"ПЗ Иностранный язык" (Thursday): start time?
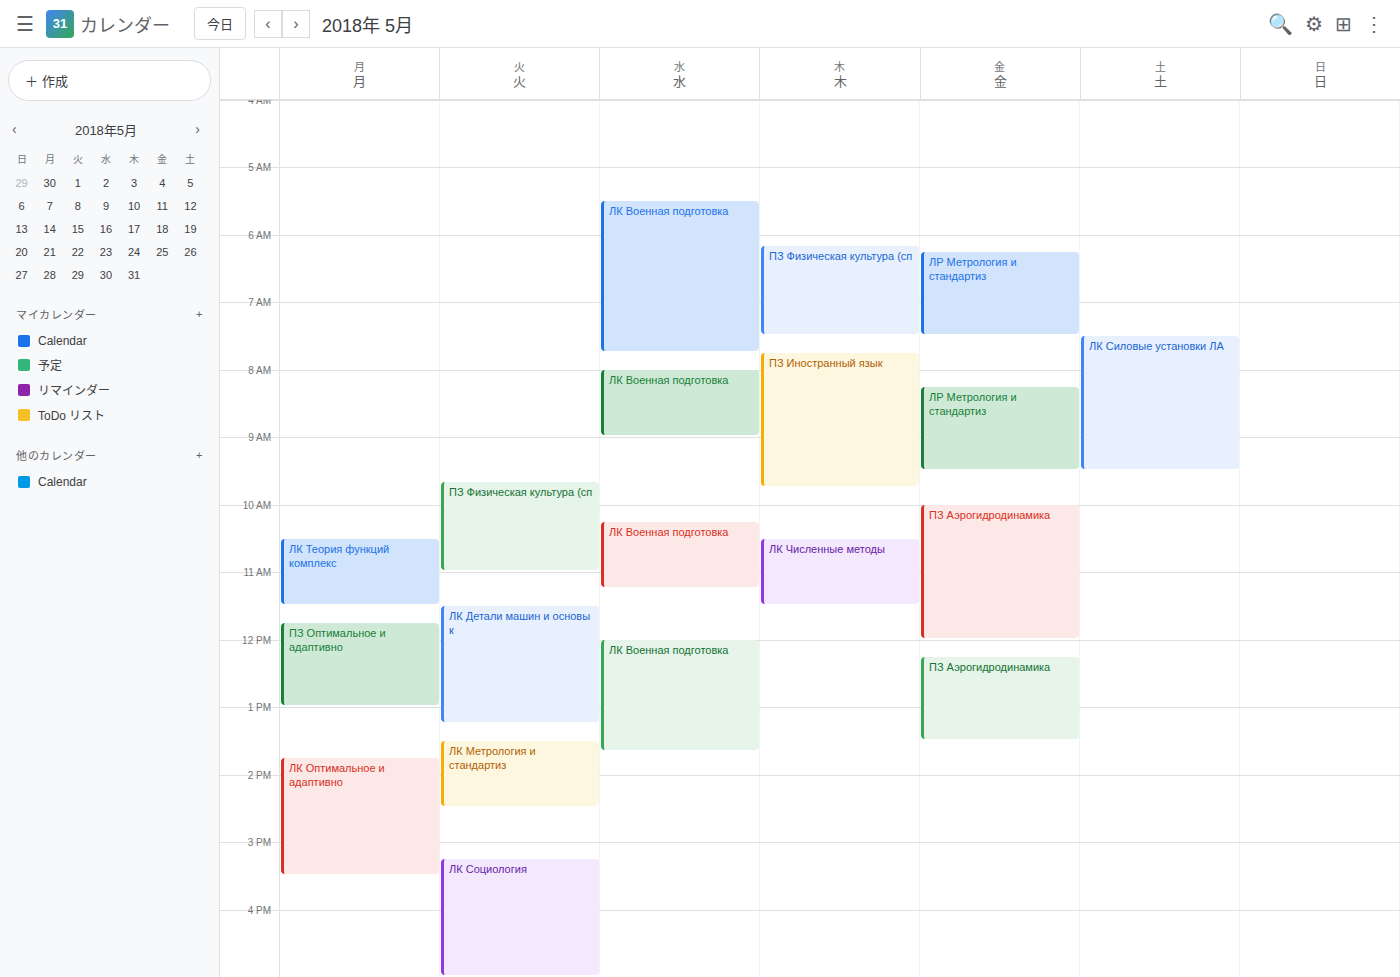
07:45